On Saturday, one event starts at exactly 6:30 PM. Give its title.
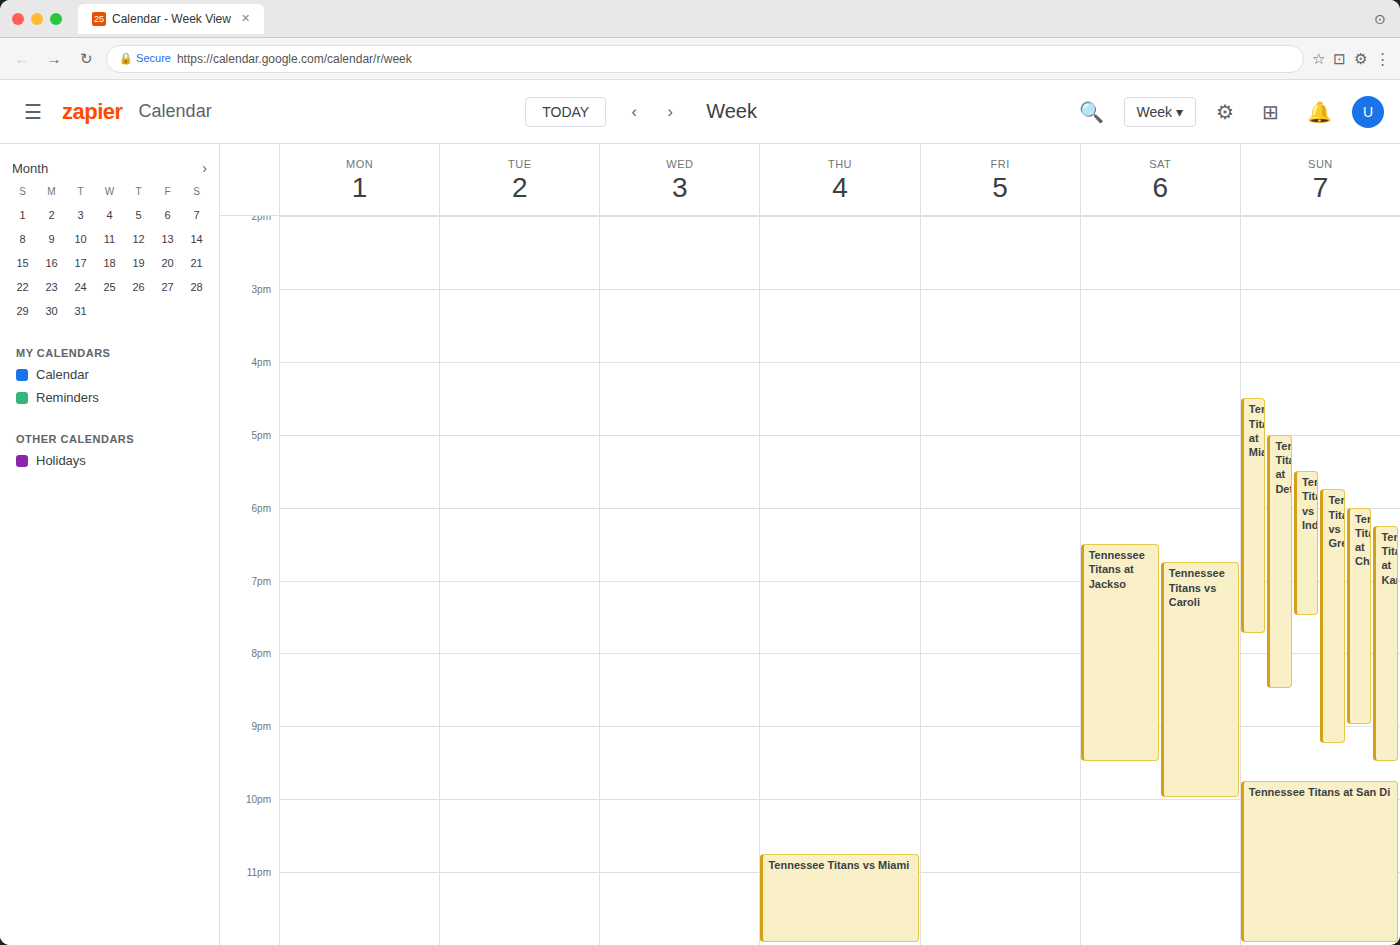
"Tennessee Titans at Jackso"